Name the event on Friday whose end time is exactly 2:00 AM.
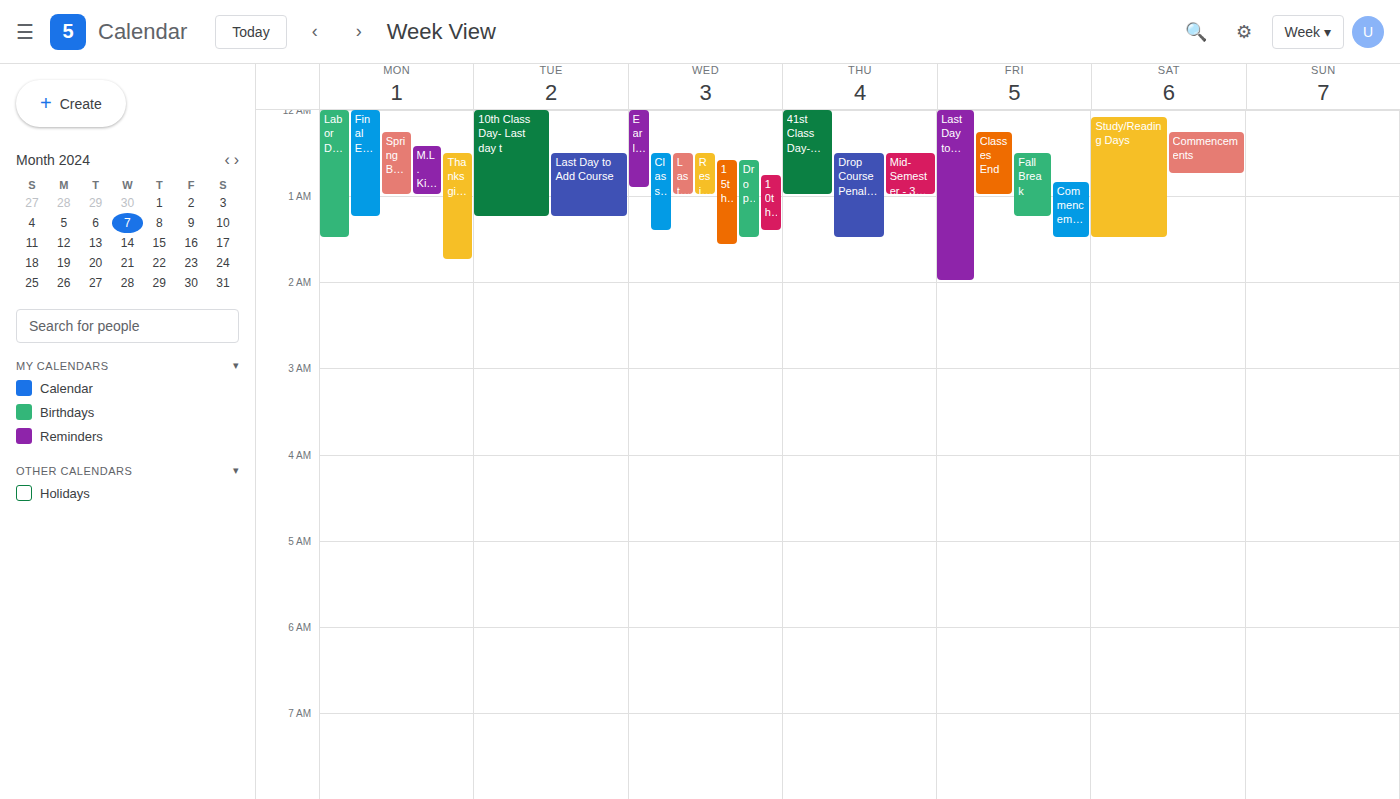
"Last Day to Withdraw- Last"